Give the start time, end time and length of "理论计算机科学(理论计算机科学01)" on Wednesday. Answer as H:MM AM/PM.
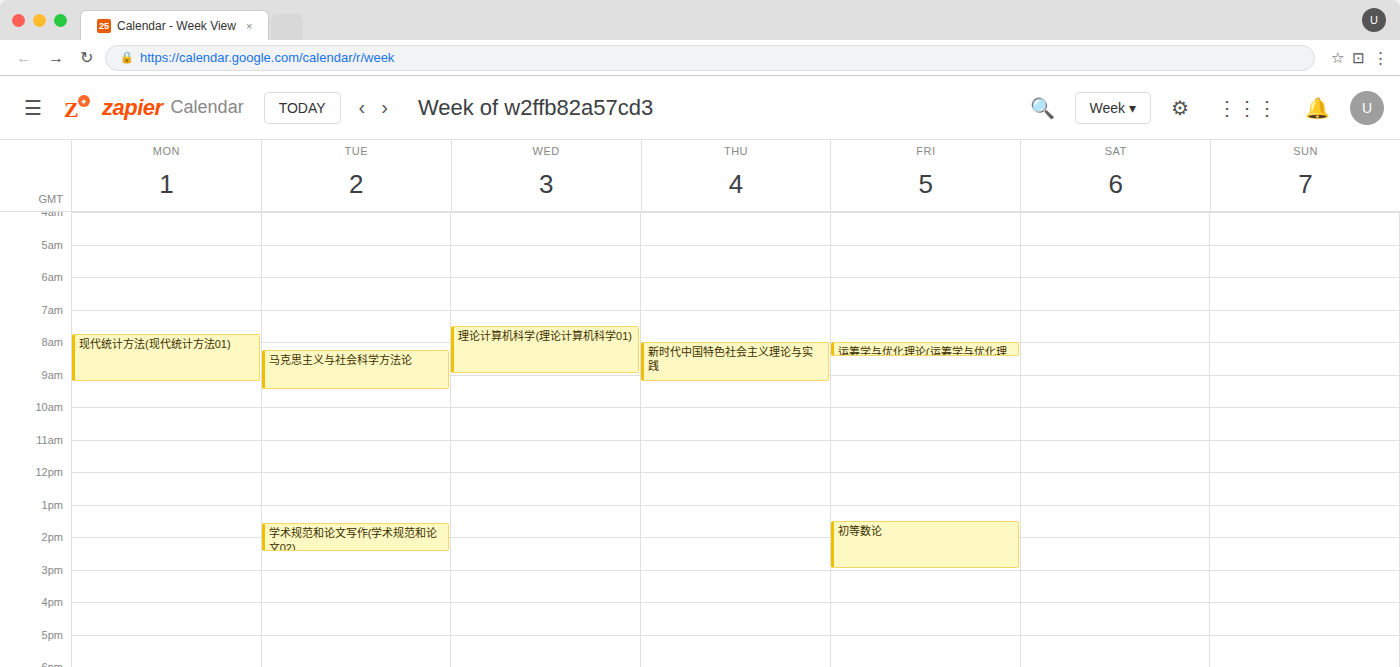
7:30 AM to 9:00 AM, 1 hour 30 minutes